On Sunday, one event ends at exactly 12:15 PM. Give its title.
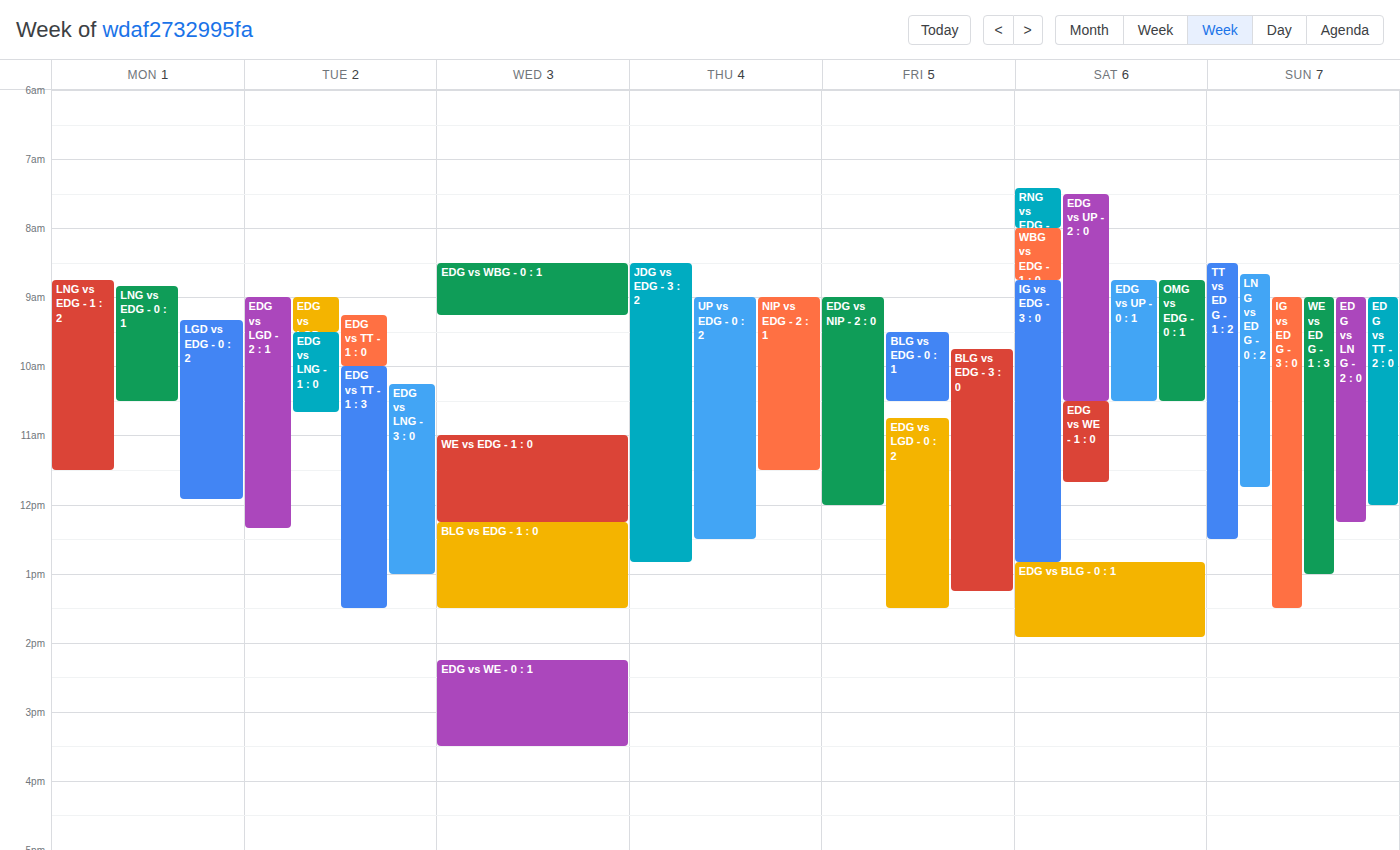
"EDG vs LNG - 2 : 0"